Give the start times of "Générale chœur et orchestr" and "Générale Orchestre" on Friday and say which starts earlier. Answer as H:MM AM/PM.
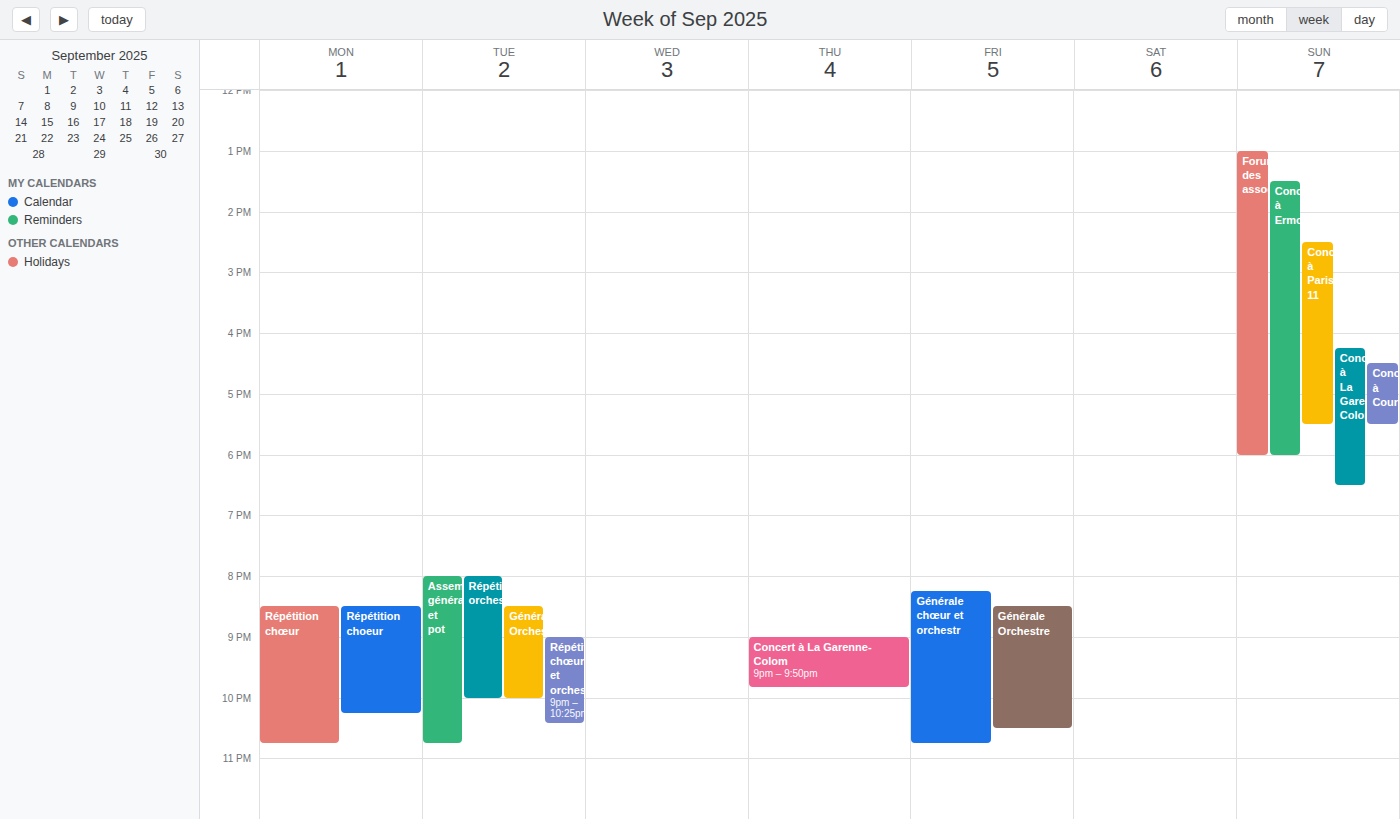
"Générale chœur et orchestr" 8:15 PM; "Générale Orchestre" 8:30 PM.